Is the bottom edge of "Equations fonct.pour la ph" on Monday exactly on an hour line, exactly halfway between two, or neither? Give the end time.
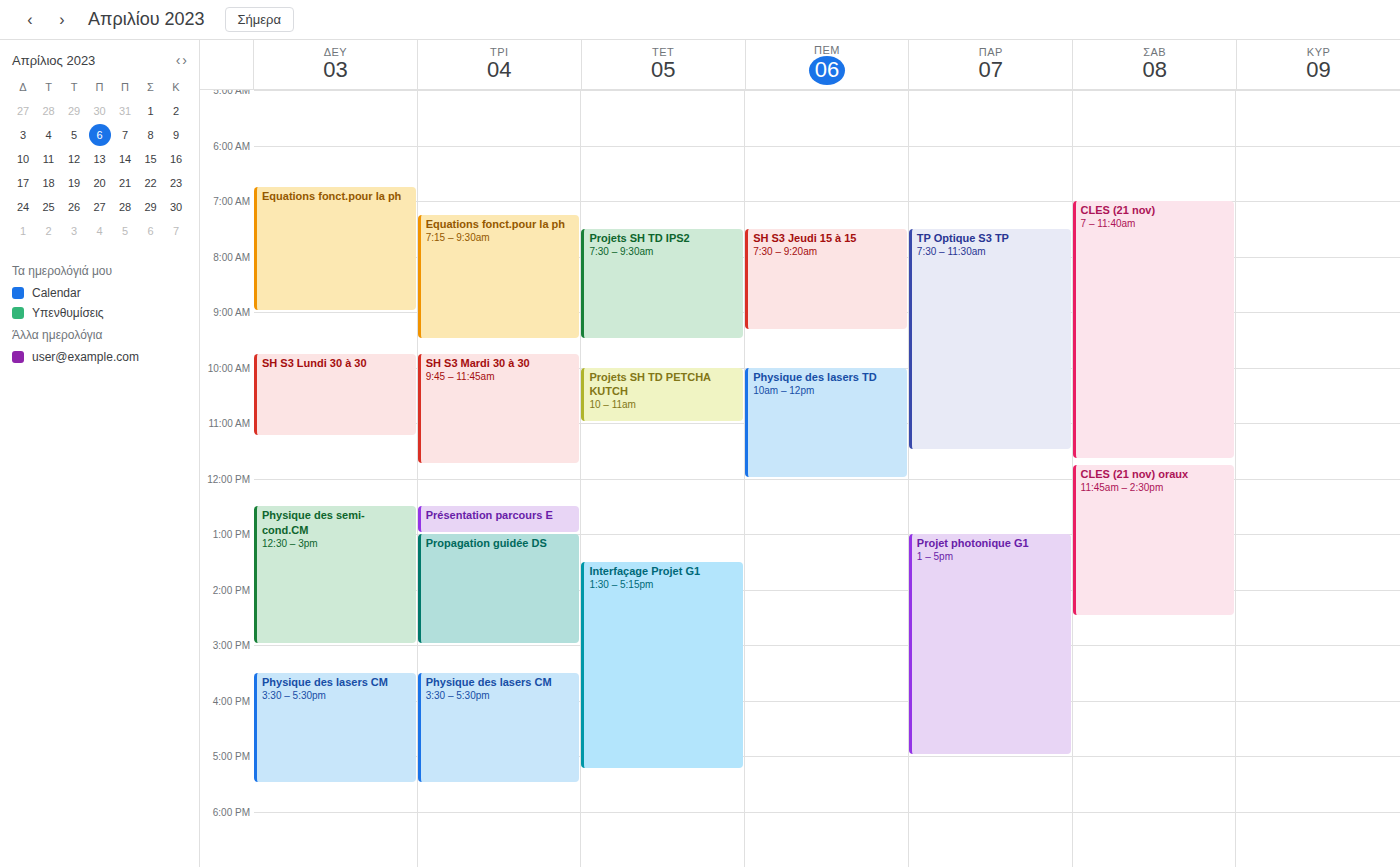
9:00 AM -- exactly on the 9 AM line.